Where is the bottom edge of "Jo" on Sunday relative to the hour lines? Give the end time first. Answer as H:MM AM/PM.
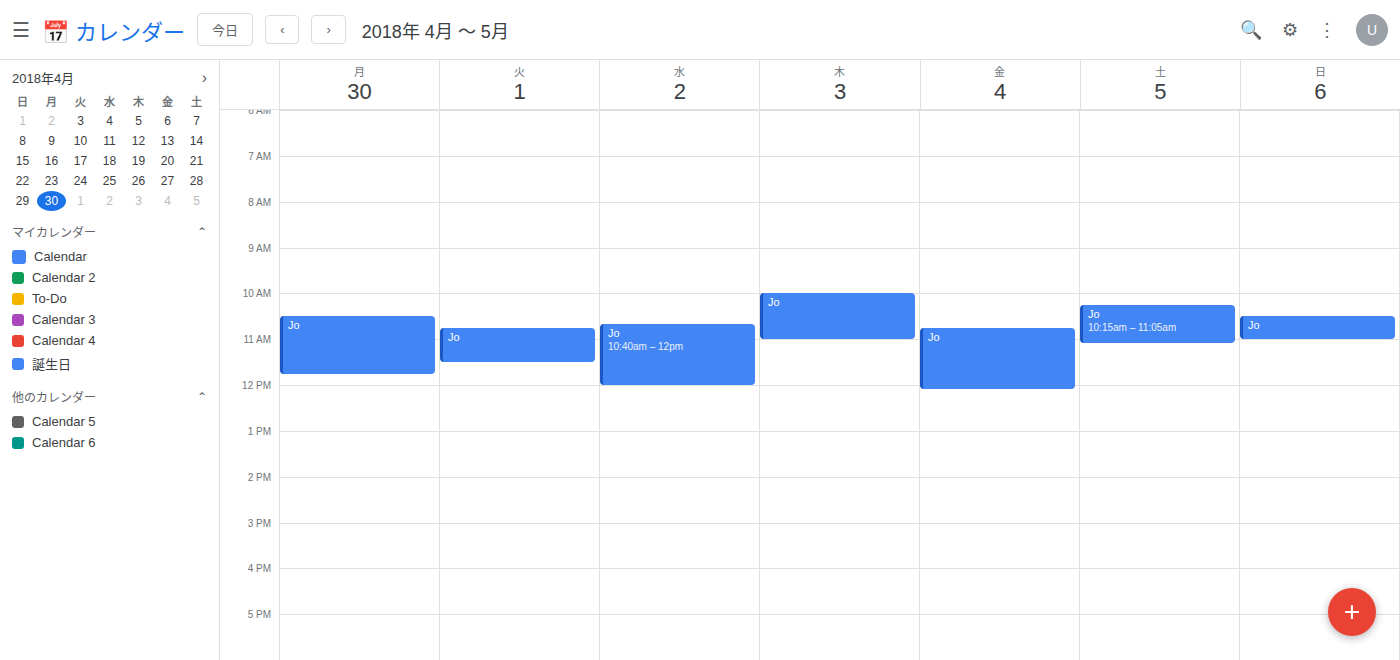
11:00 AM -- exactly on the 11 AM line.